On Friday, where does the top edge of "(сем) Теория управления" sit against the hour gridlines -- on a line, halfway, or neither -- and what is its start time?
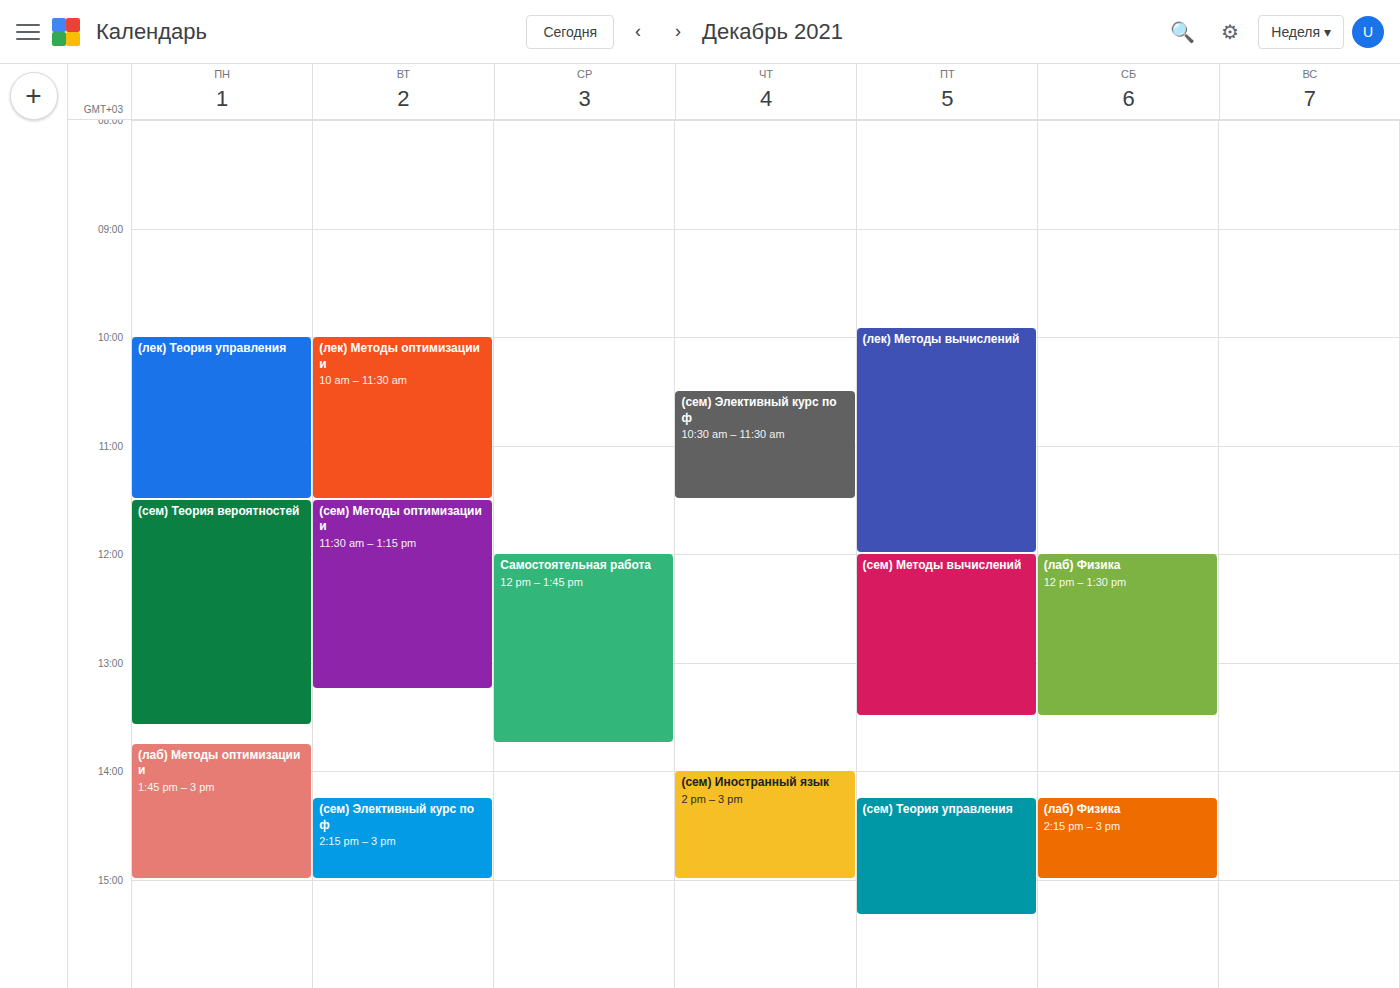
2:15 PM -- neither: a quarter of the way from the 2 PM line to the 3 PM line.